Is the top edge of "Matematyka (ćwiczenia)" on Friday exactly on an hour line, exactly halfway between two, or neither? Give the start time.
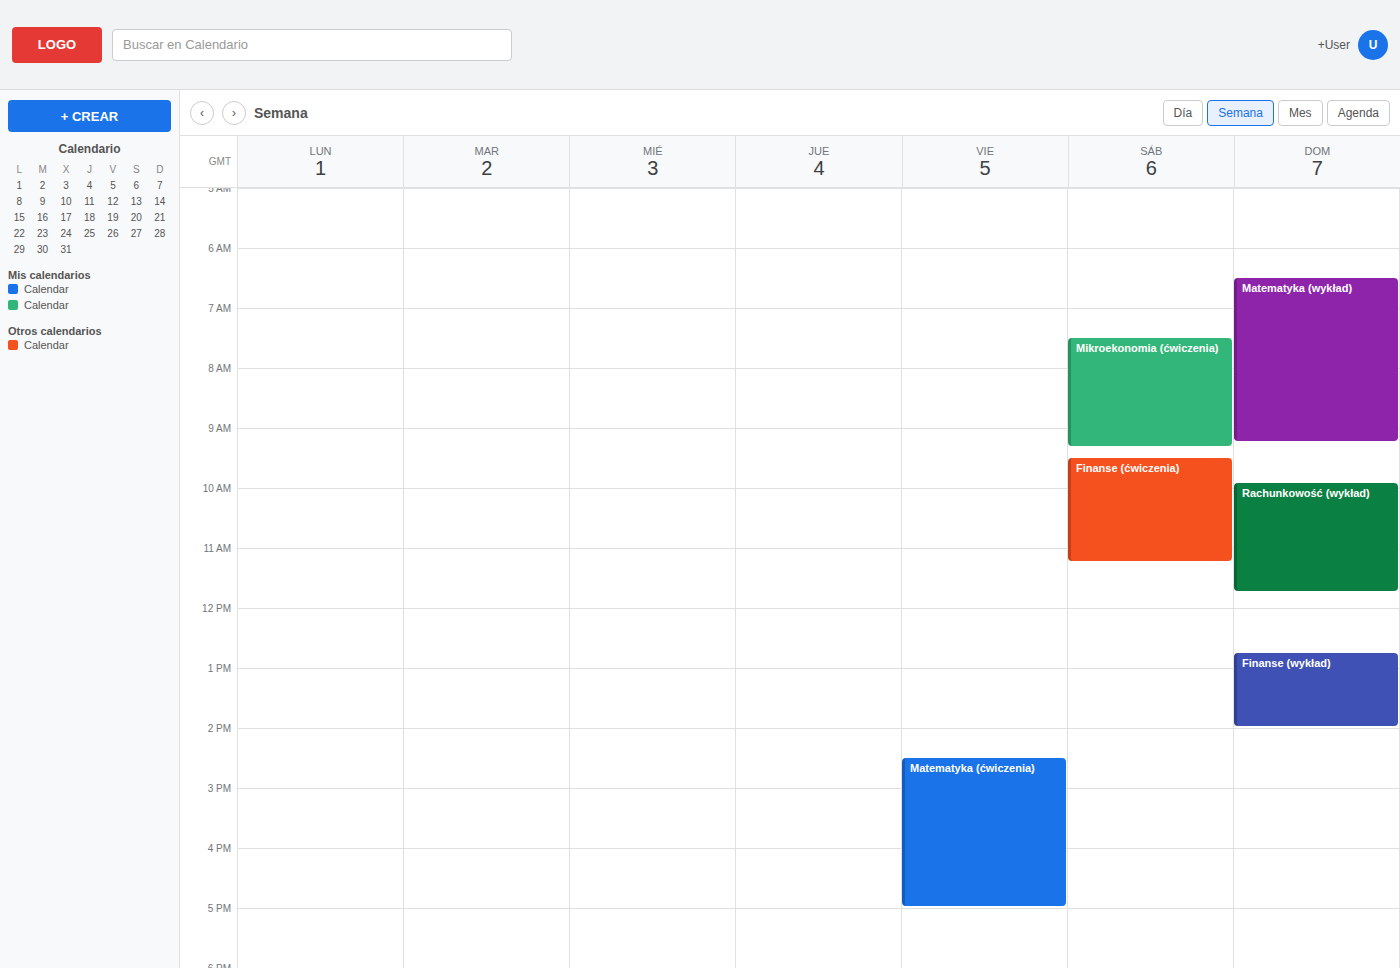
14:30 -- halfway between the 14:00 and 15:00 lines.